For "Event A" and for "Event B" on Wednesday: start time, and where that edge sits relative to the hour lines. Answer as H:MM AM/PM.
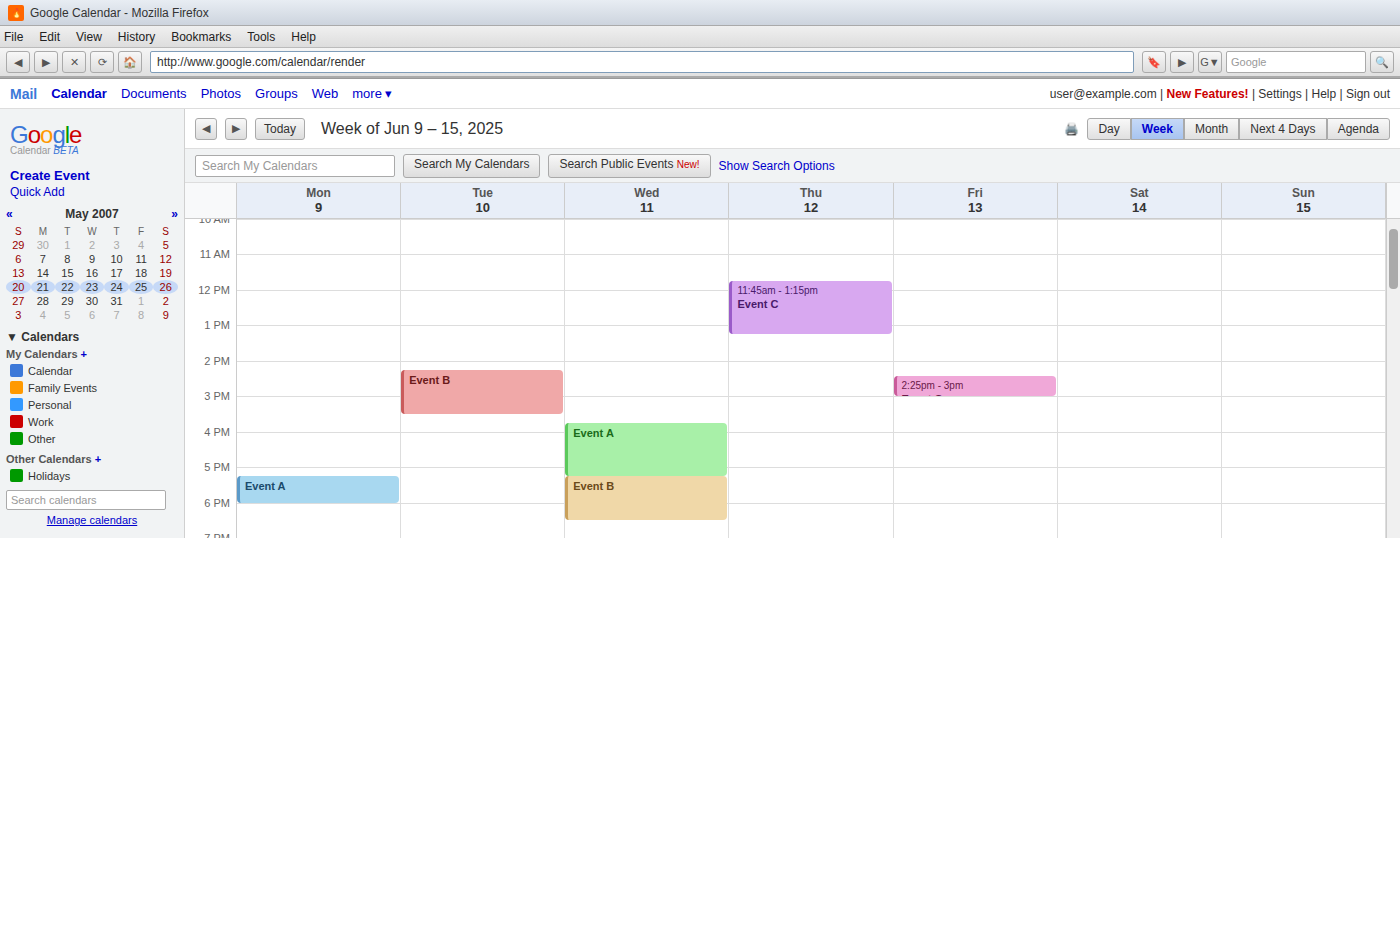
"Event A": 3:45 PM, neither: three quarters of the way from the 3 PM line to the 4 PM line. "Event B": 5:15 PM, neither: a quarter of the way from the 5 PM line to the 6 PM line.